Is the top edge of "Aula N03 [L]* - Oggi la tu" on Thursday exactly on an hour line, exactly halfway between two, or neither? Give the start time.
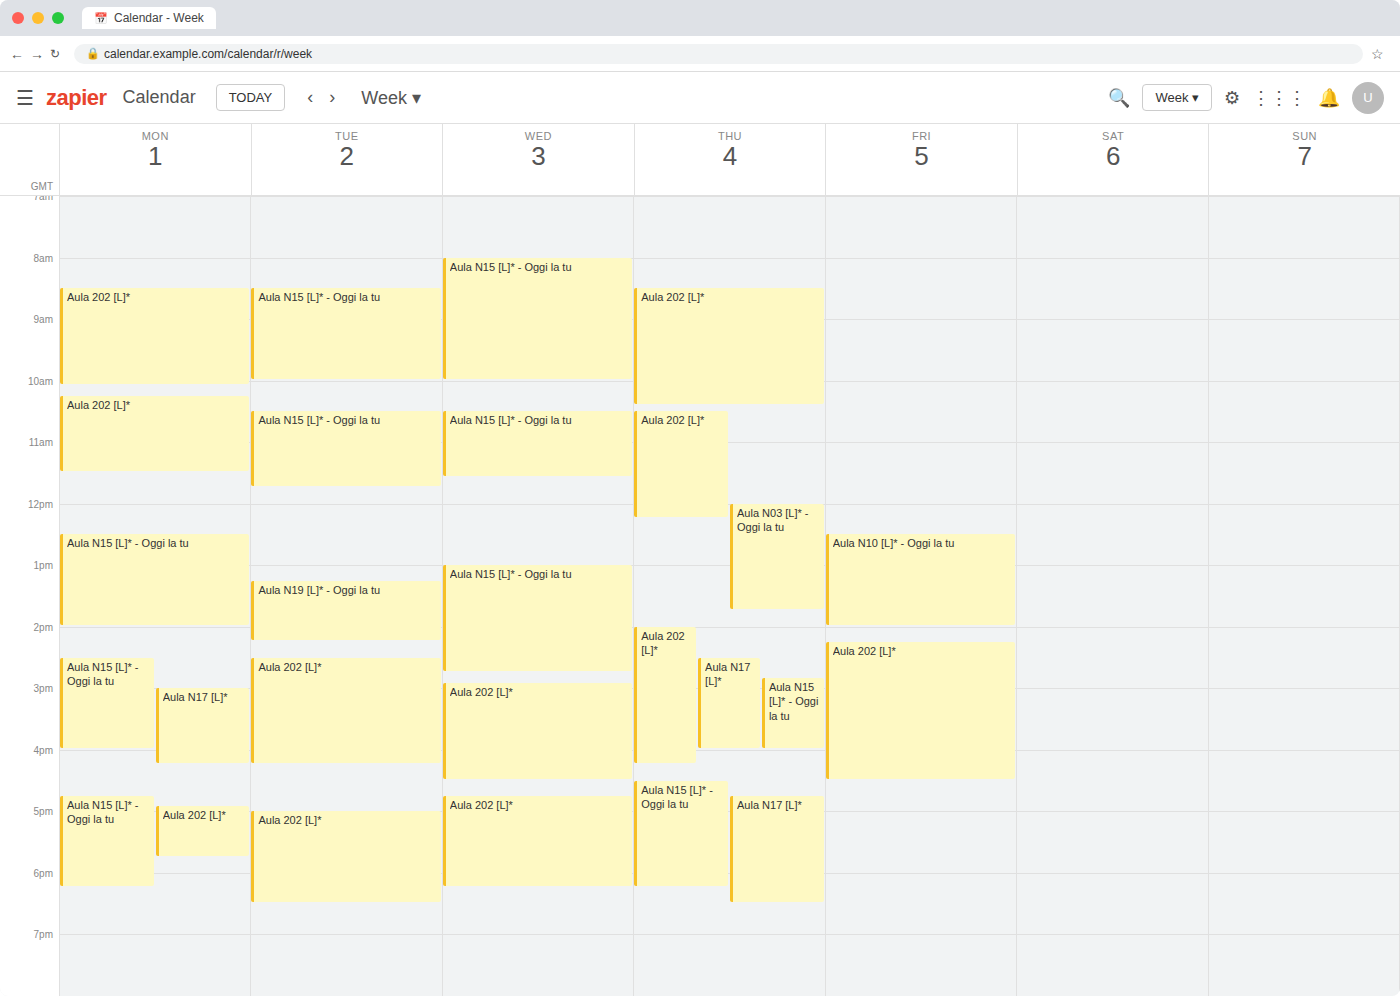
12:00 PM -- exactly on the 12 PM line.